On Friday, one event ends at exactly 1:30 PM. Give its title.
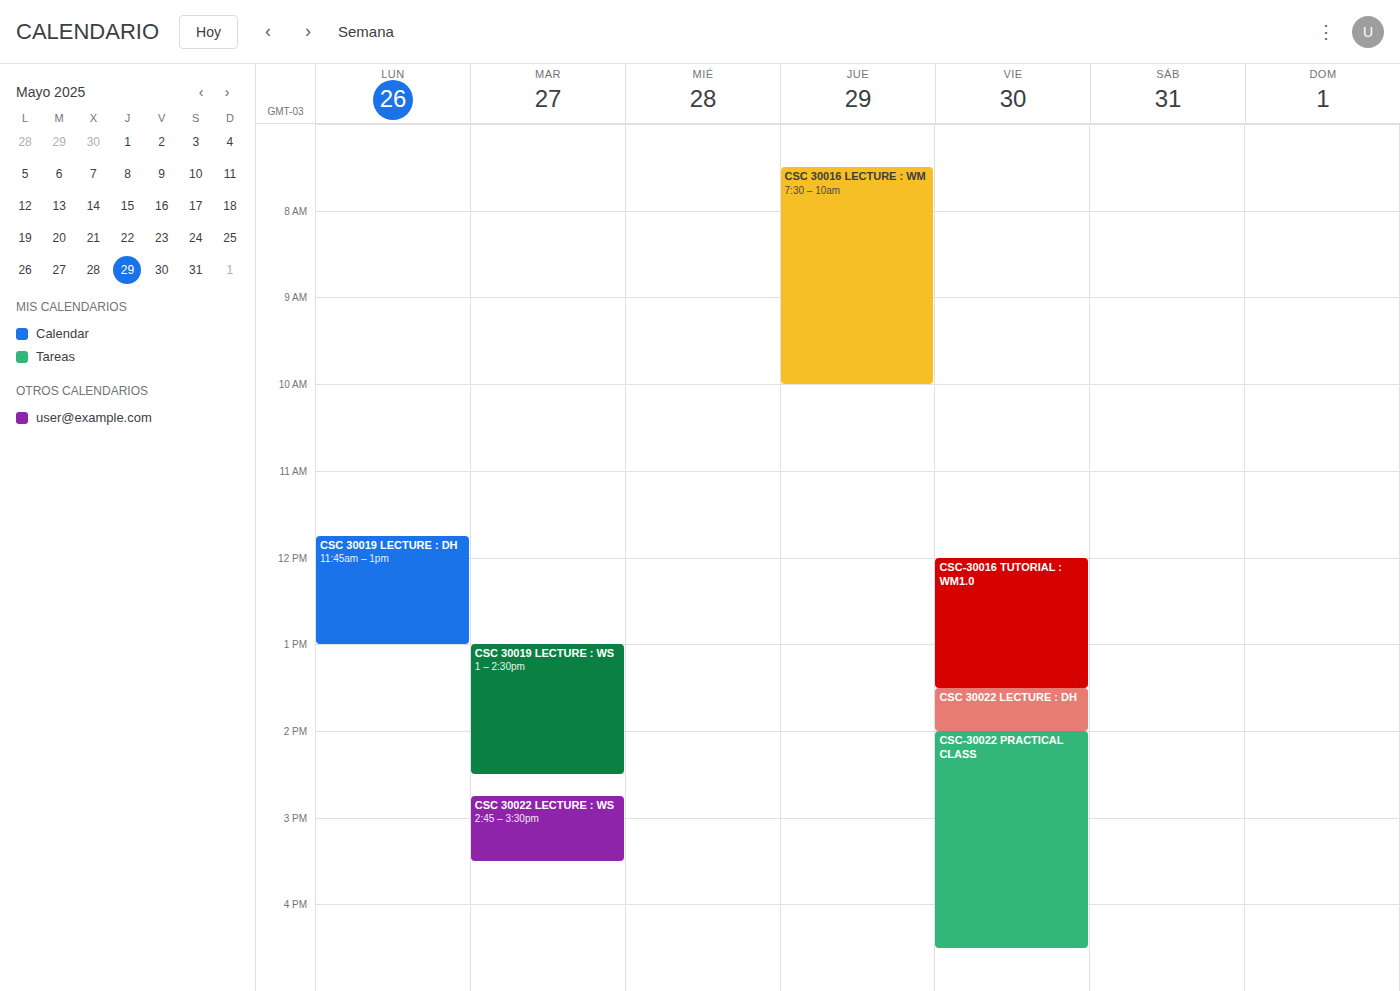
"CSC-30016 TUTORIAL : WM1.0"